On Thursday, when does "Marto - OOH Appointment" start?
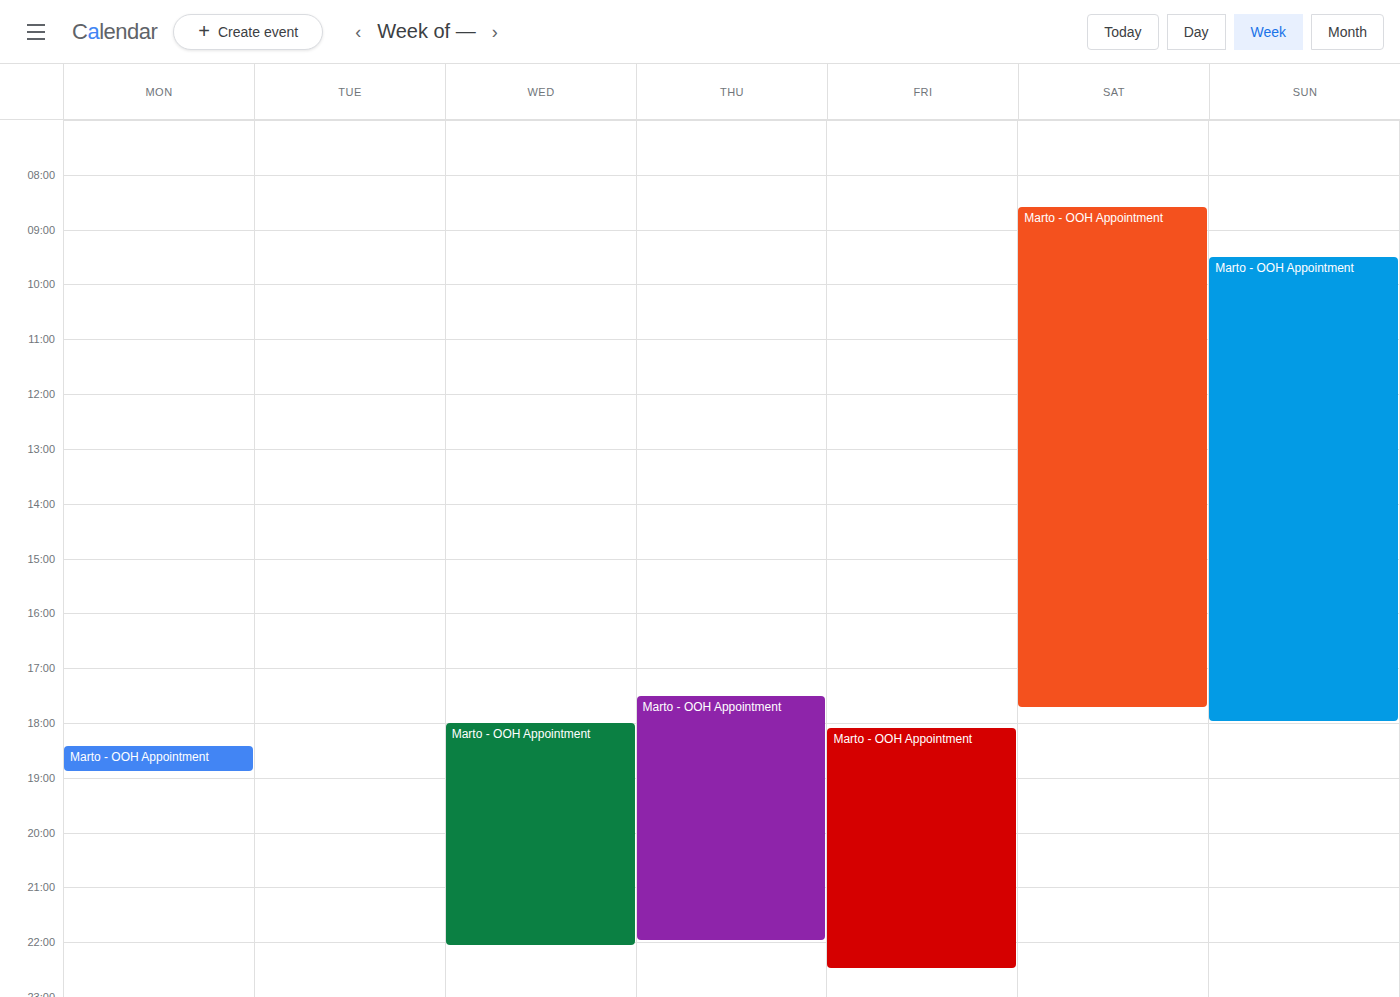
5:30 PM